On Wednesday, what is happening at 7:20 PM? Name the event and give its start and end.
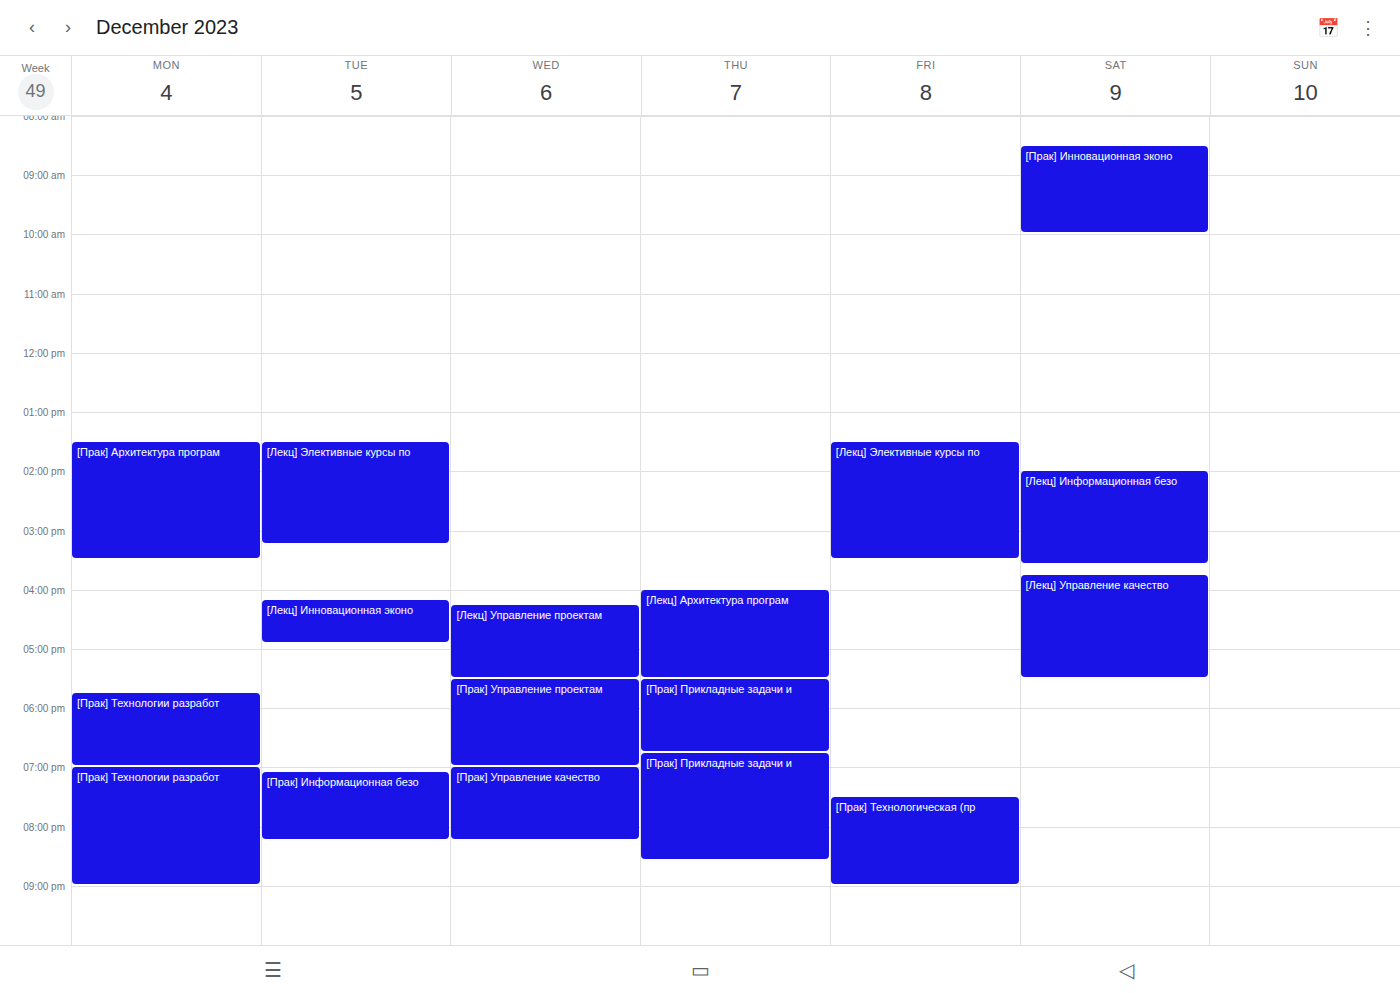
"[Прак] Управление качество", 7:00 PM to 8:15 PM